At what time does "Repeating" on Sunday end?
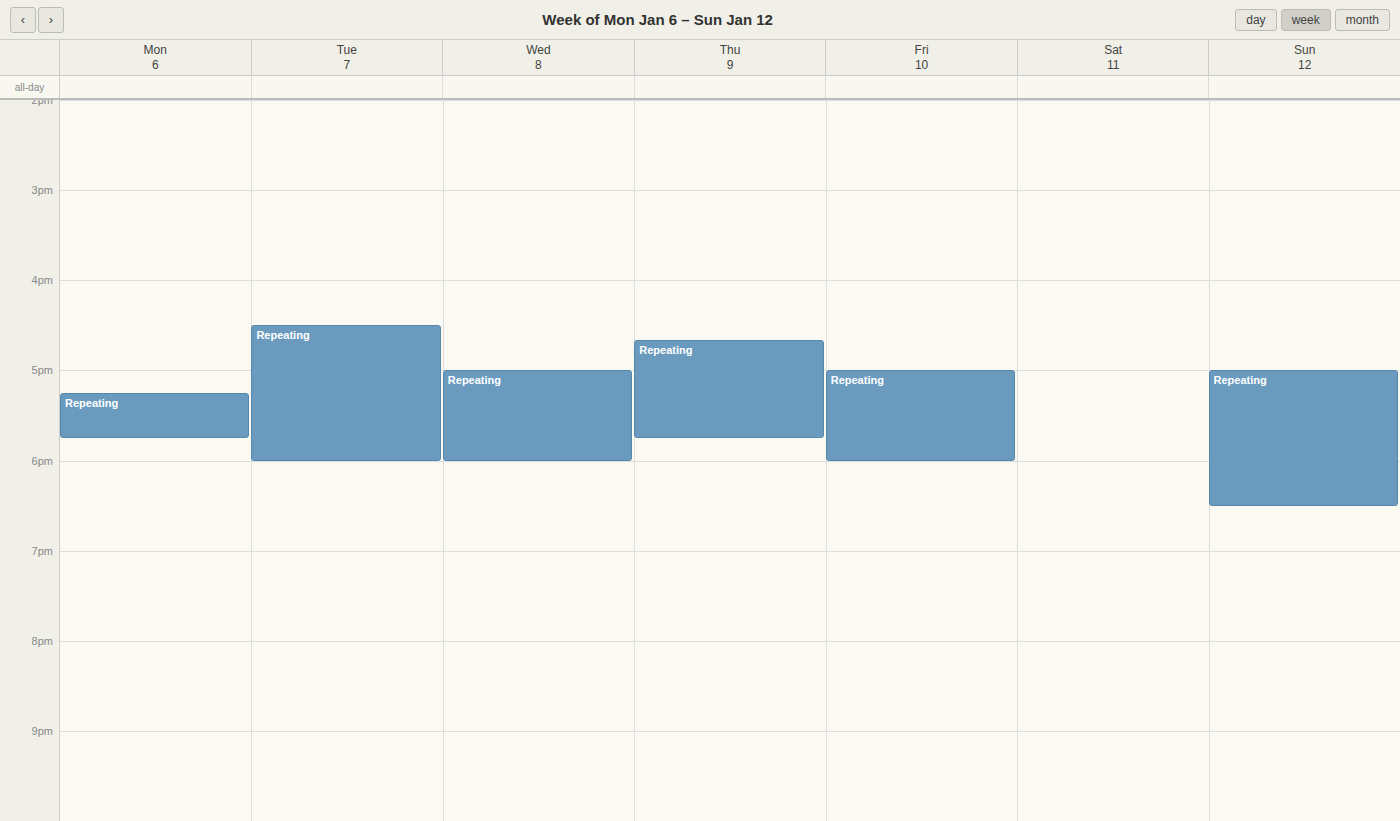
6:30 PM